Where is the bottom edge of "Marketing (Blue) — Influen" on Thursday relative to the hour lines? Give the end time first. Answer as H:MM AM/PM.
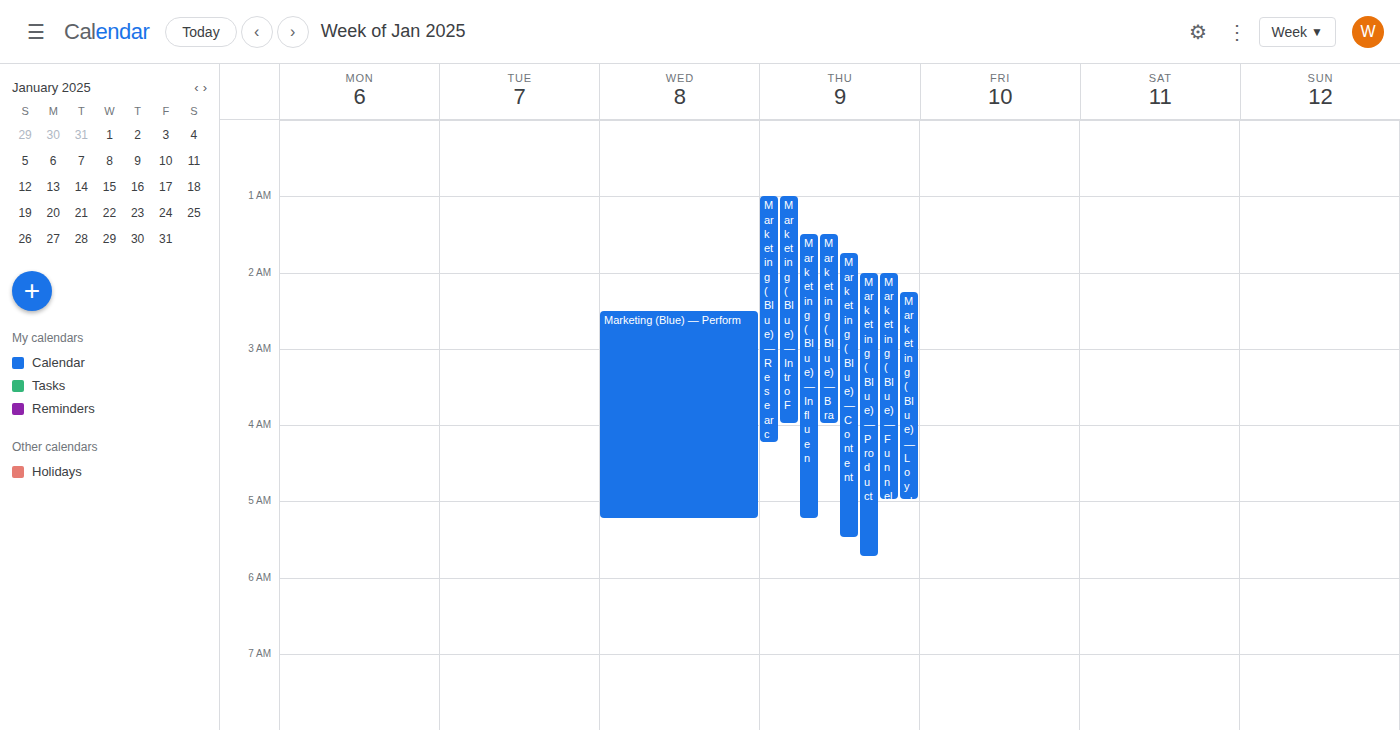
5:15 AM -- neither: a quarter of the way from the 5 AM line to the 6 AM line.